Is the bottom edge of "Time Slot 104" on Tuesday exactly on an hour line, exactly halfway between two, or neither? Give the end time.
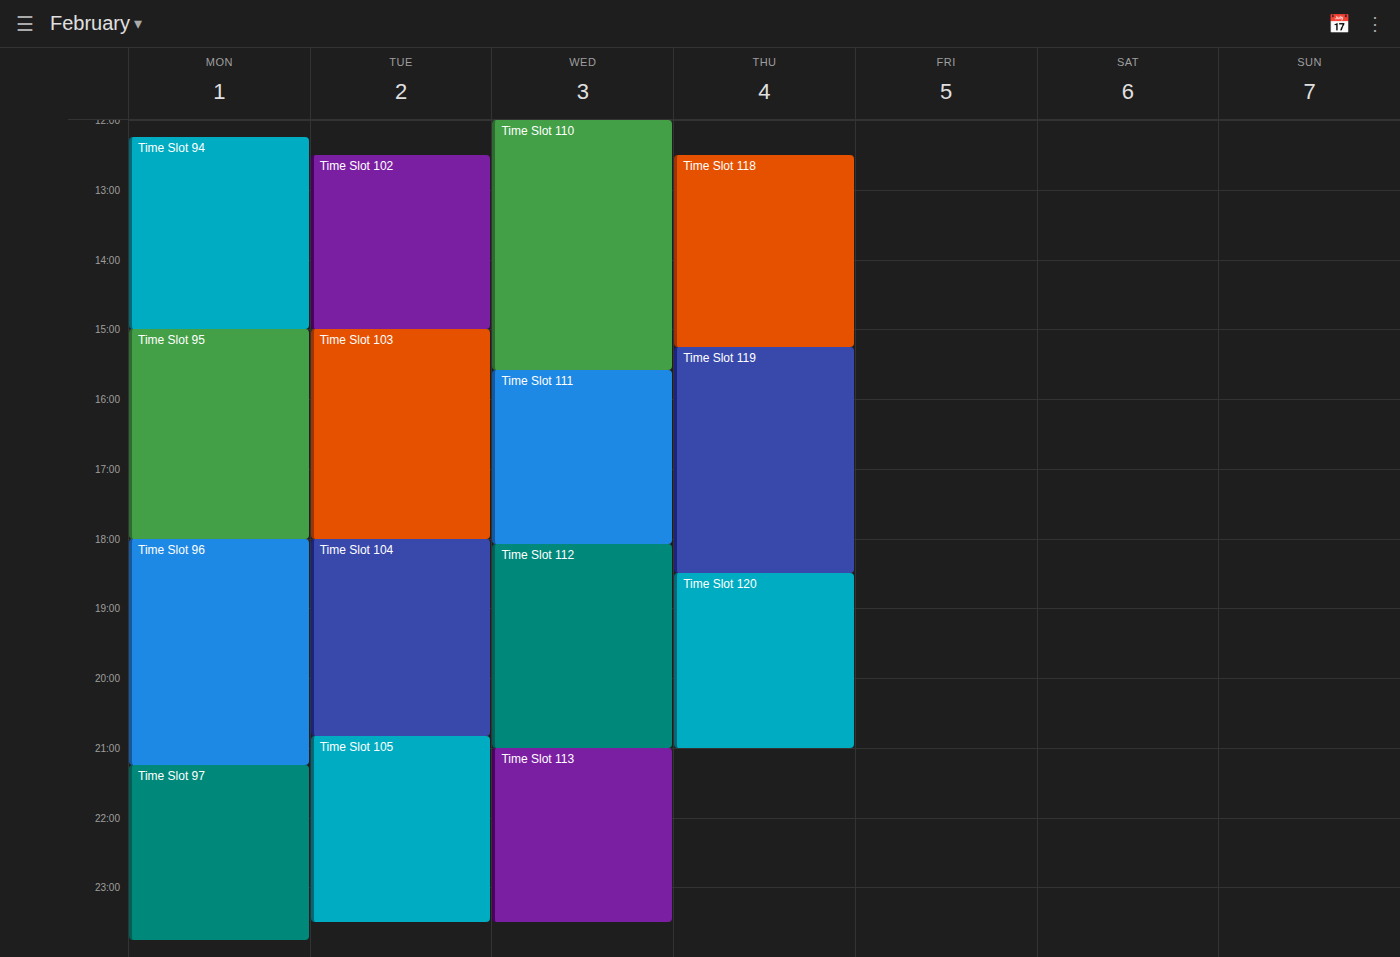
8:50 PM -- neither: 50 minutes below the 8 PM line and 10 minutes above the 9 PM line.